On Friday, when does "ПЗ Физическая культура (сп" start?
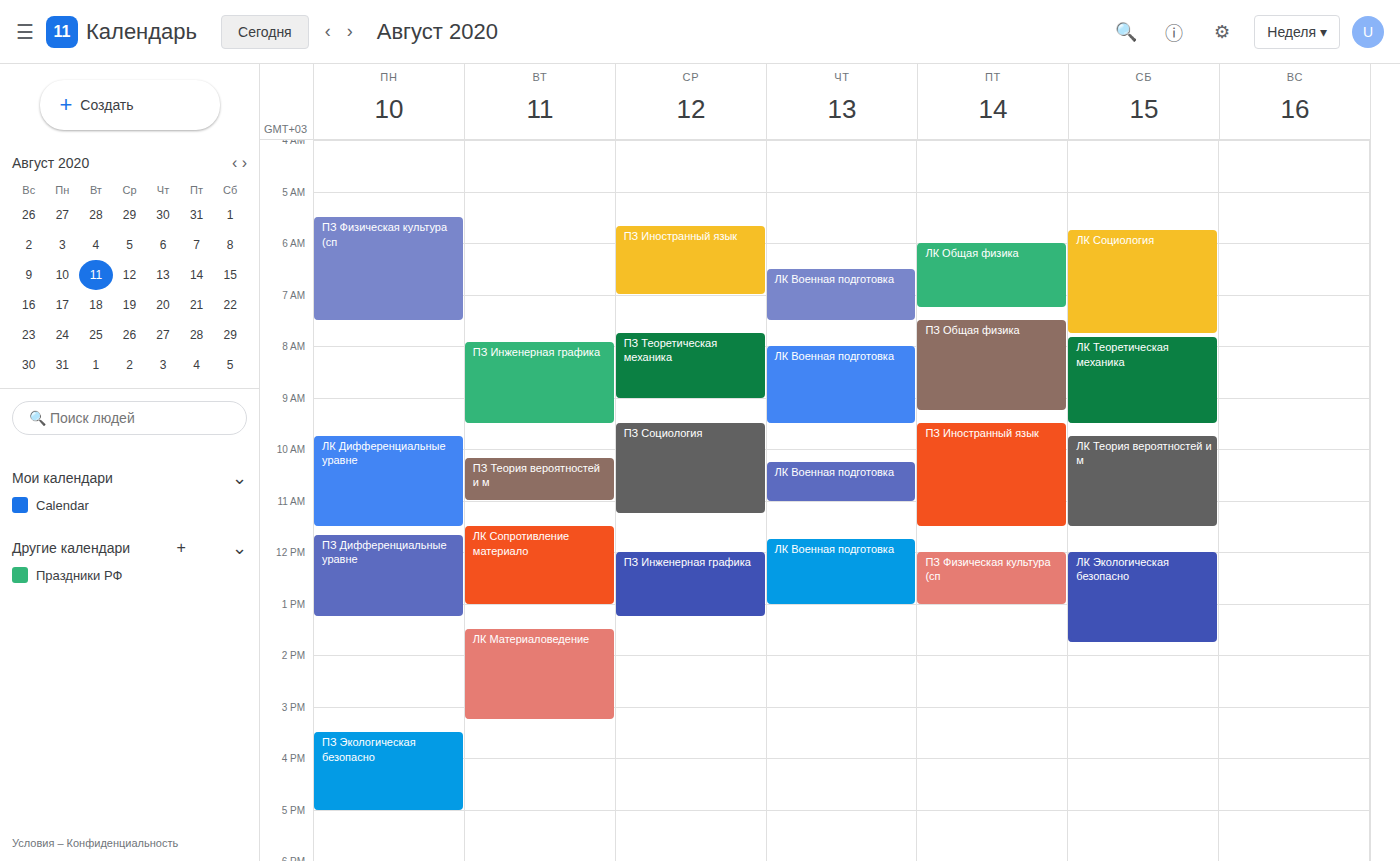
12:00 PM